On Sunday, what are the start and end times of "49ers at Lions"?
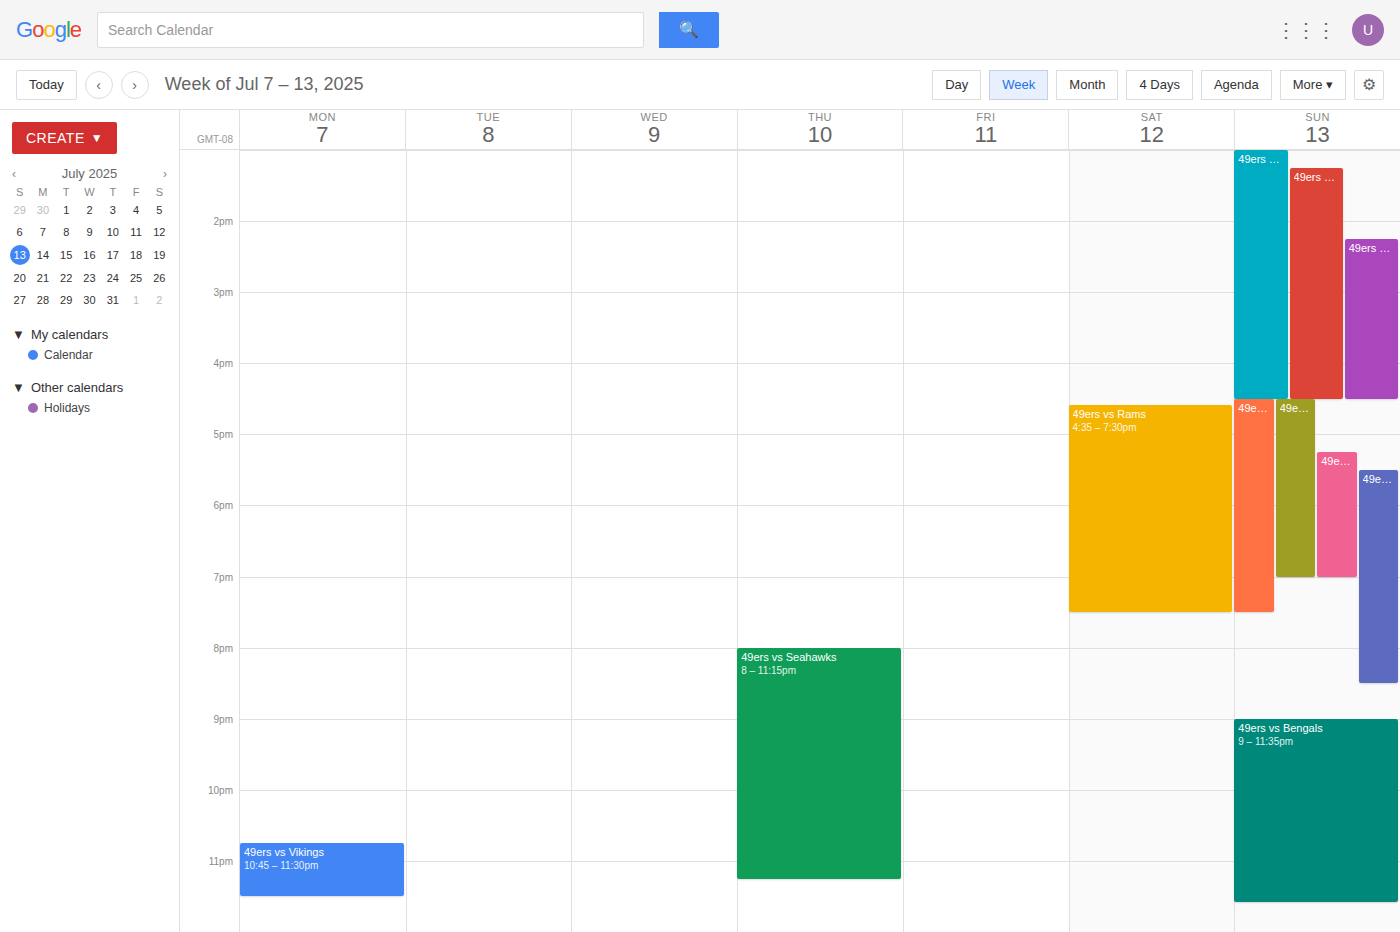
2:15 PM to 4:30 PM